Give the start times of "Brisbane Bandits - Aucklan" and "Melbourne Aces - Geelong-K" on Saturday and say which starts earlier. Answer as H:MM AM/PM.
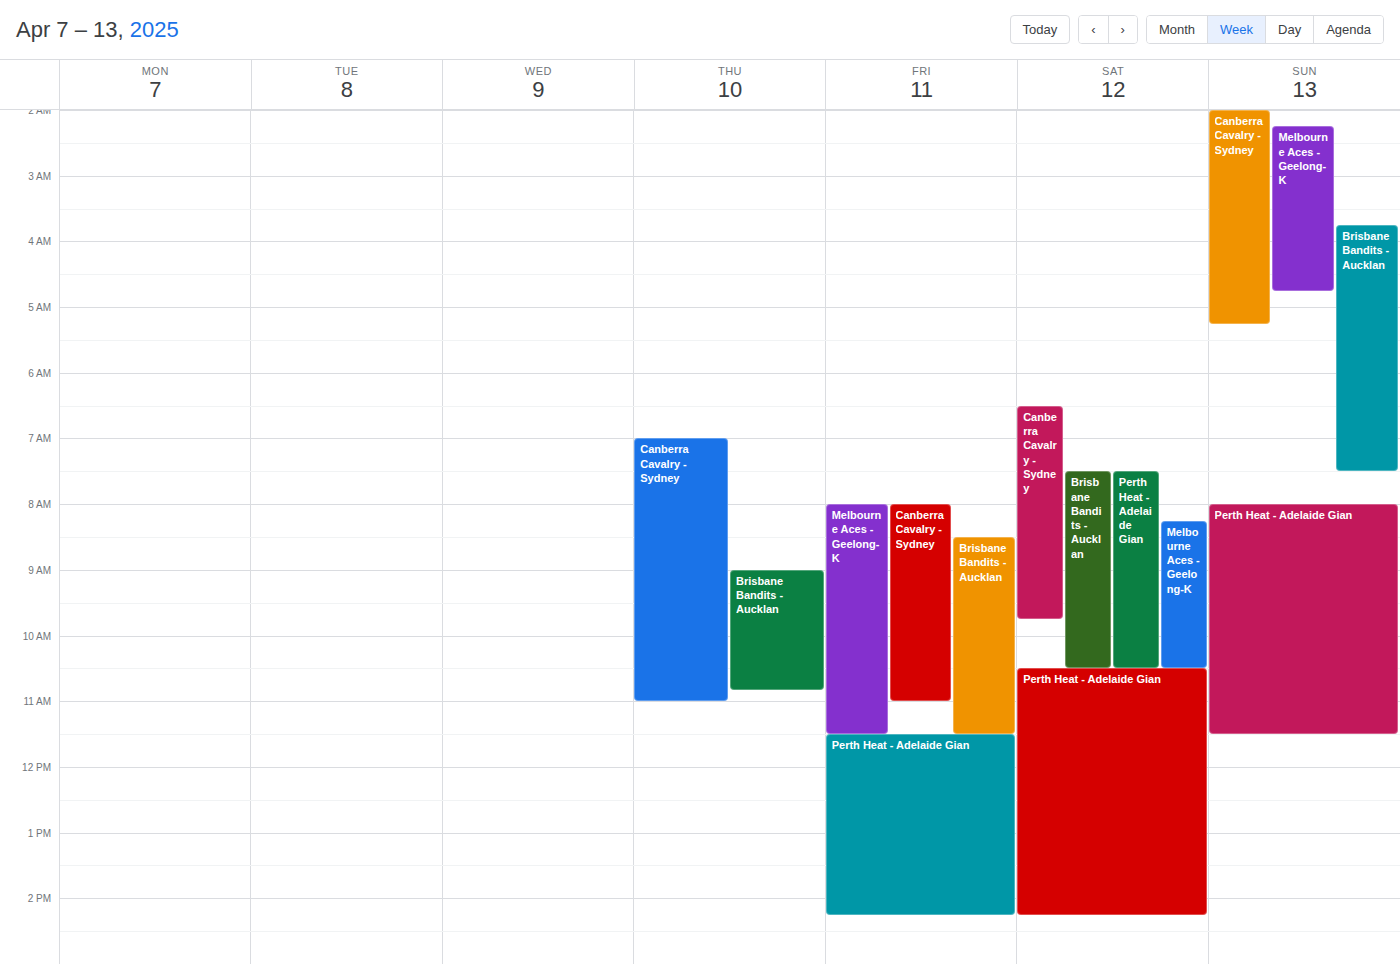
"Brisbane Bandits - Aucklan" 7:30 AM; "Melbourne Aces - Geelong-K" 8:15 AM.